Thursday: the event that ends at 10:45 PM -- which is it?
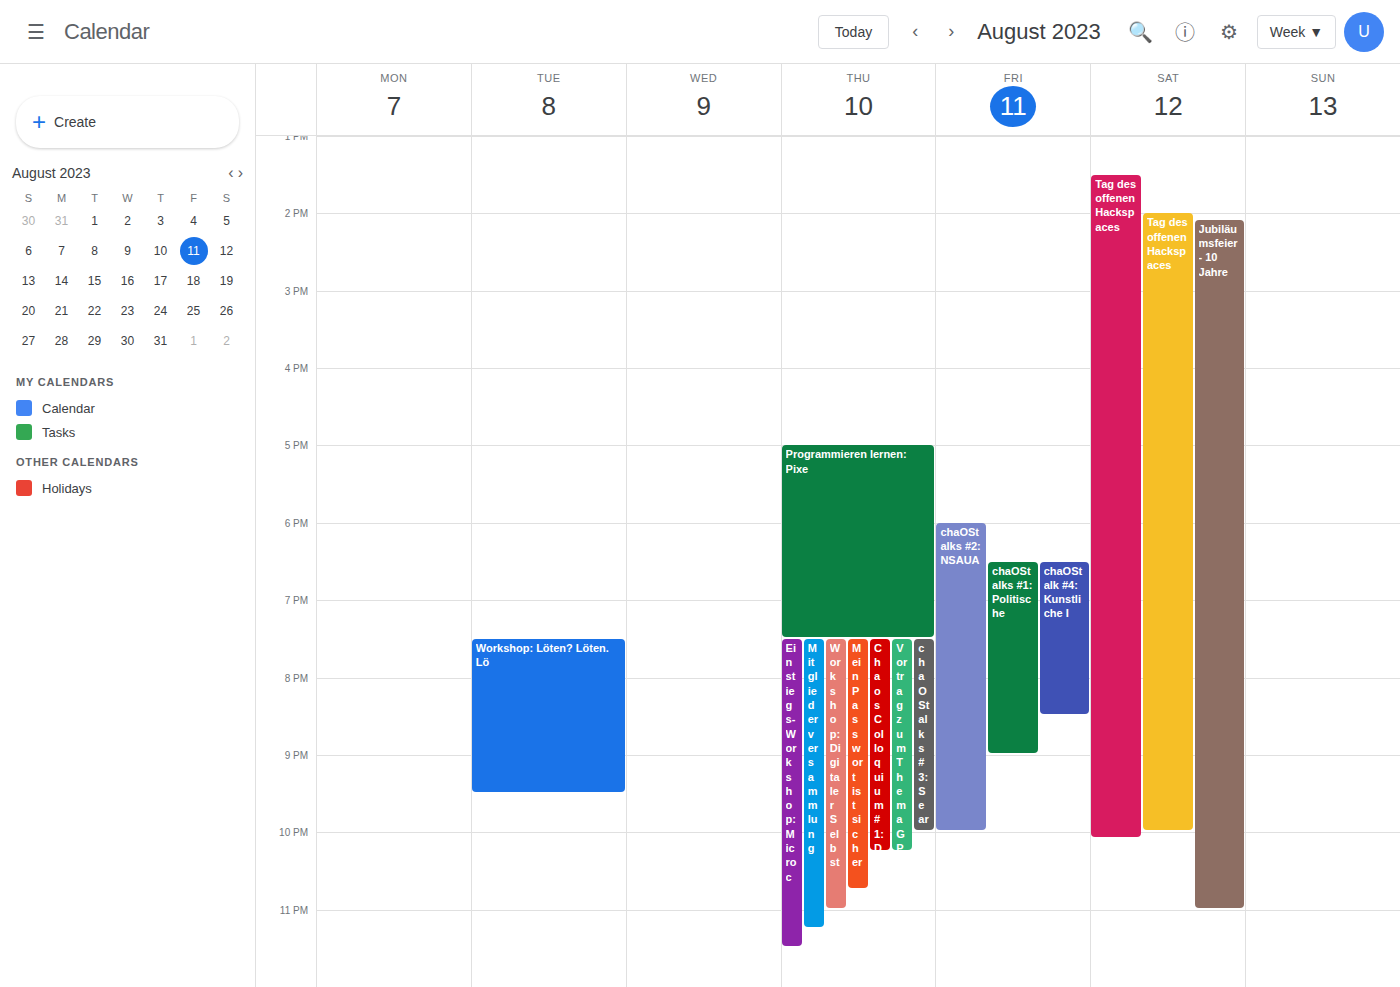
"Mein Passwort ist sicher"